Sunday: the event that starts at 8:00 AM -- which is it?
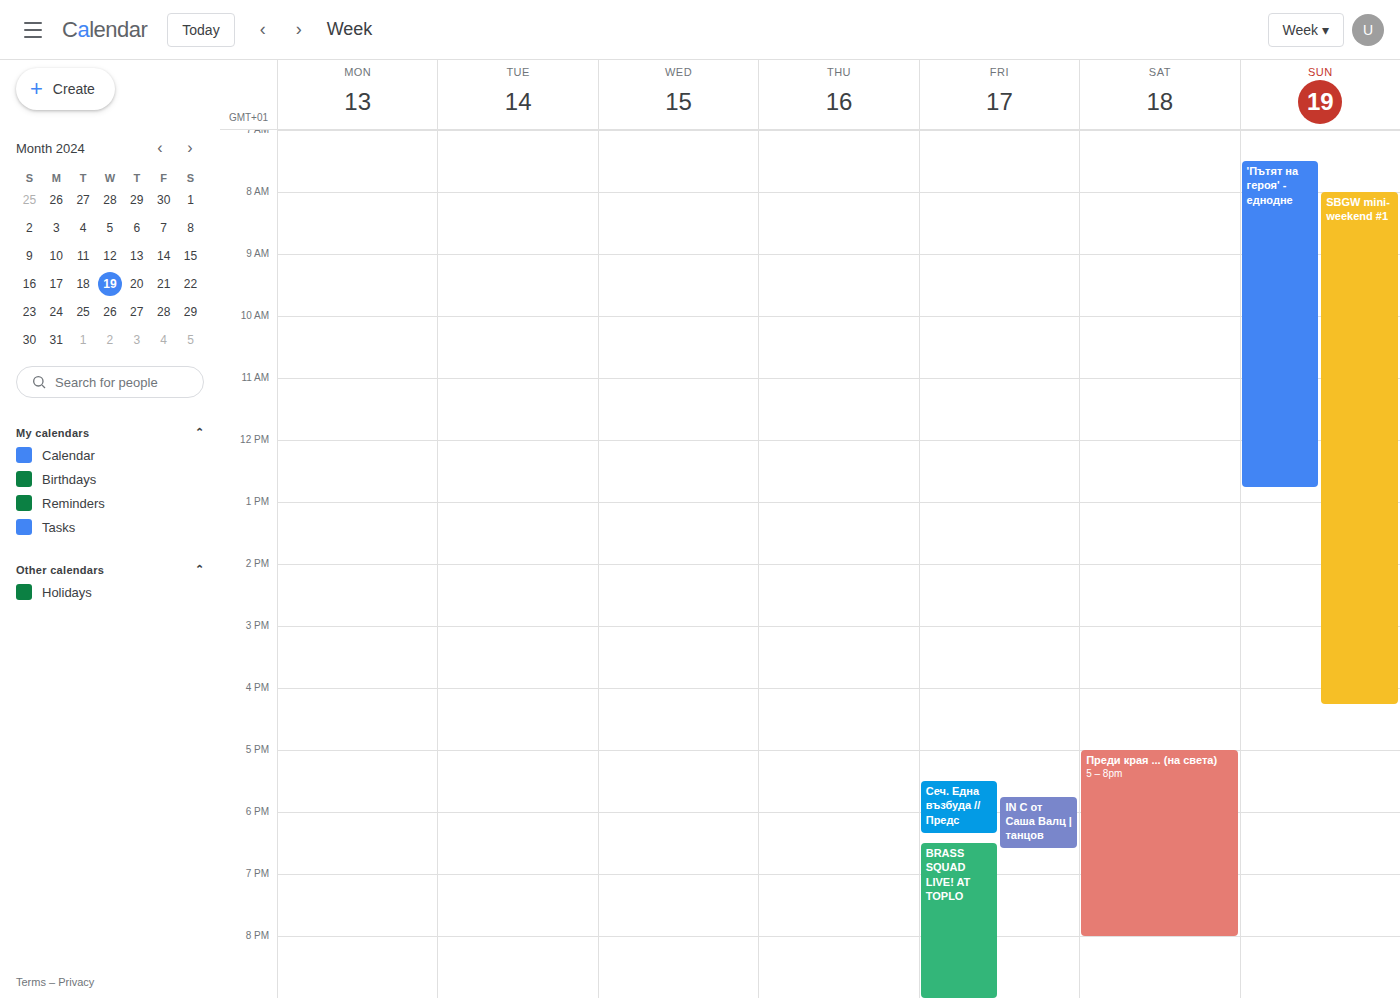
"SBGW mini-weekend #1"